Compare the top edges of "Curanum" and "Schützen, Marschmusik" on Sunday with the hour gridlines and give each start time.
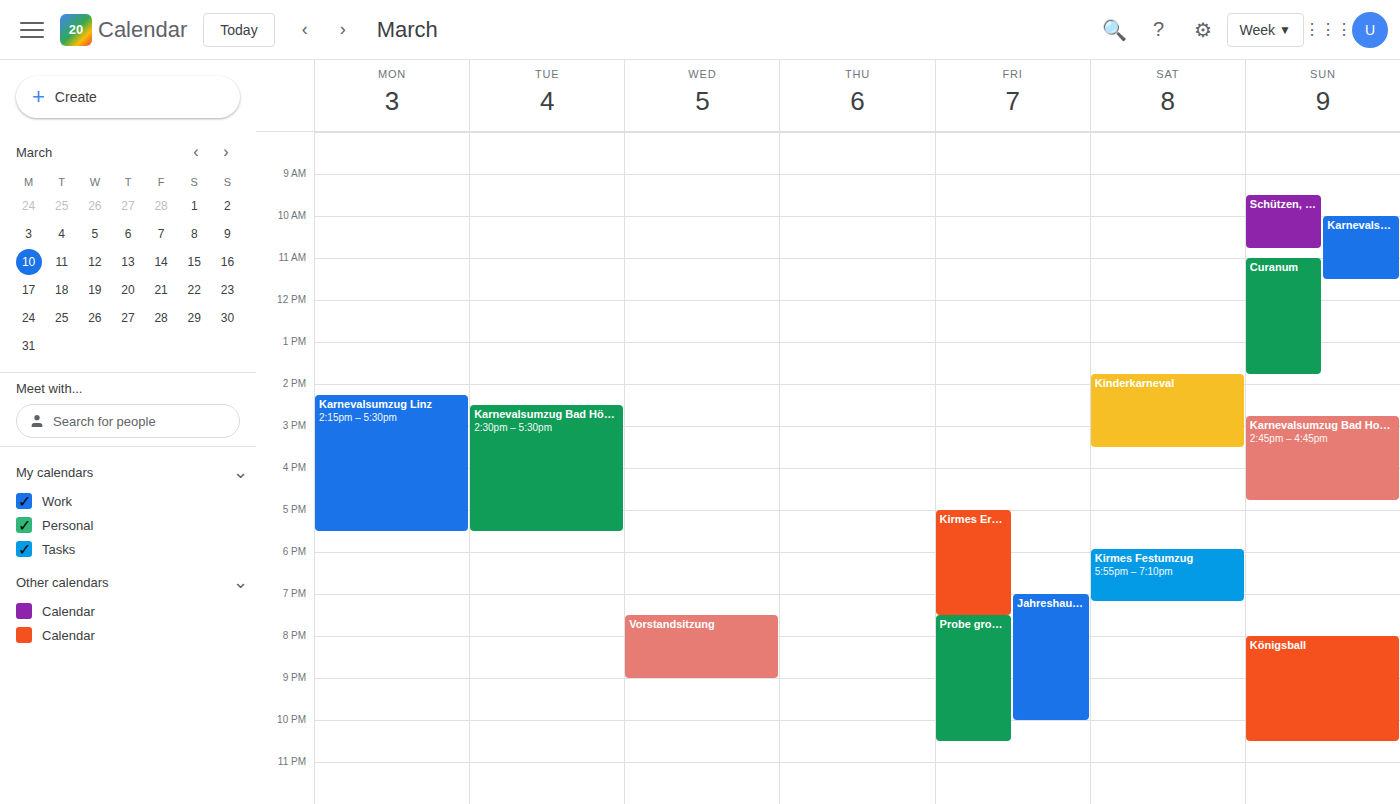
"Curanum": 11:00 AM, exactly on the 11 AM line. "Schützen, Marschmusik": 9:30 AM, halfway between the 9 AM and 10 AM lines.